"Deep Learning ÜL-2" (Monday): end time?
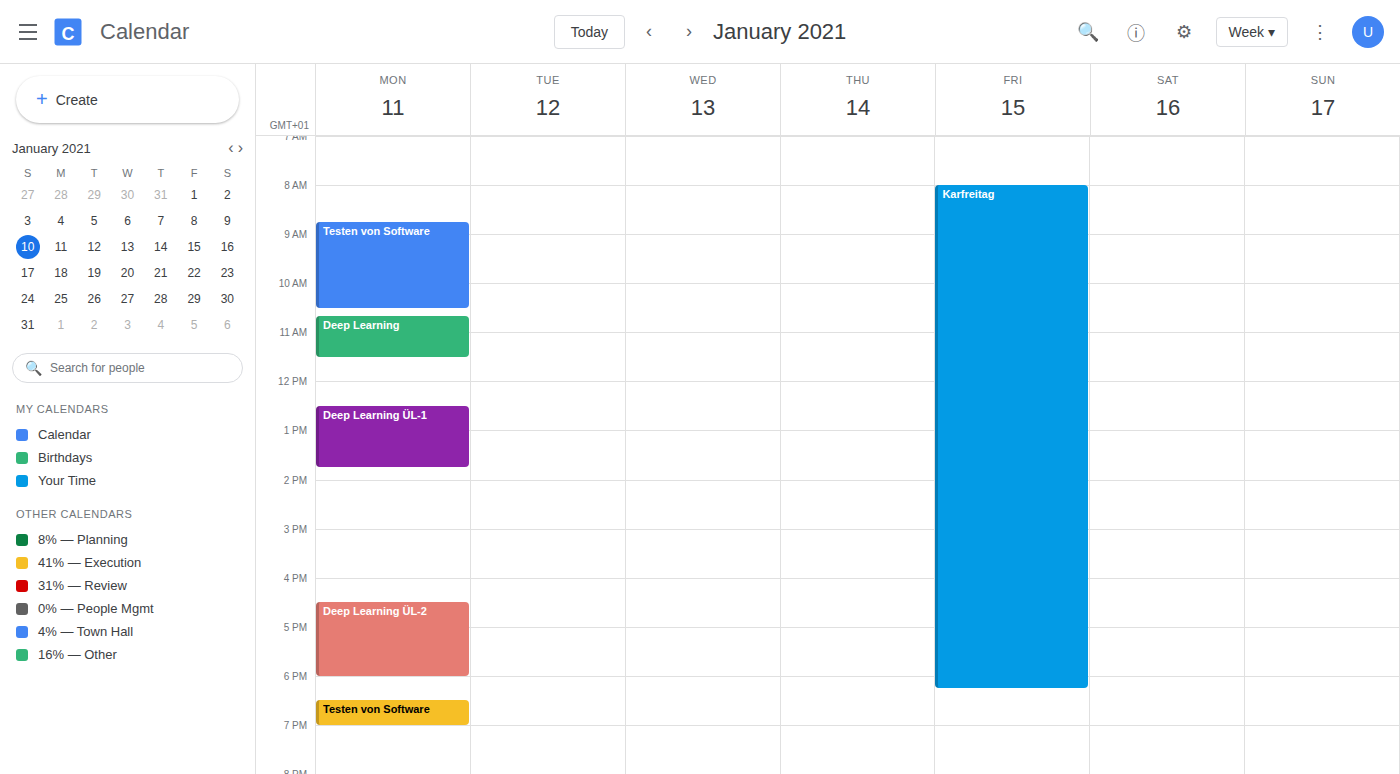
6:00 PM